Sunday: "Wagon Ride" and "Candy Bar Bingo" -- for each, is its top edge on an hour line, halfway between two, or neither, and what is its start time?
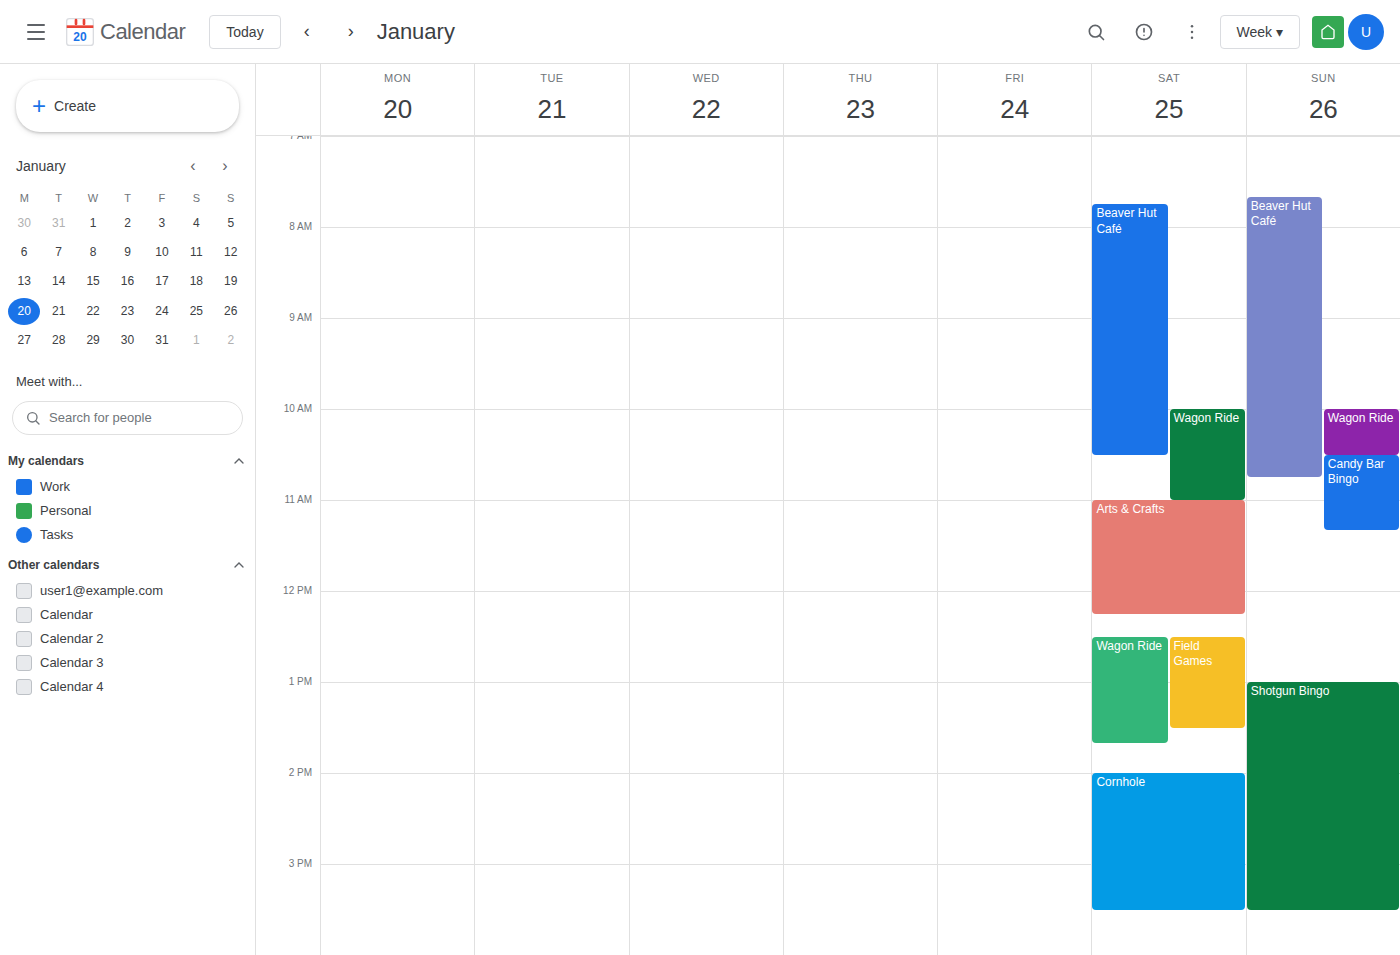
"Wagon Ride": 10:00 AM, exactly on the 10 AM line. "Candy Bar Bingo": 10:30 AM, halfway between the 10 AM and 11 AM lines.